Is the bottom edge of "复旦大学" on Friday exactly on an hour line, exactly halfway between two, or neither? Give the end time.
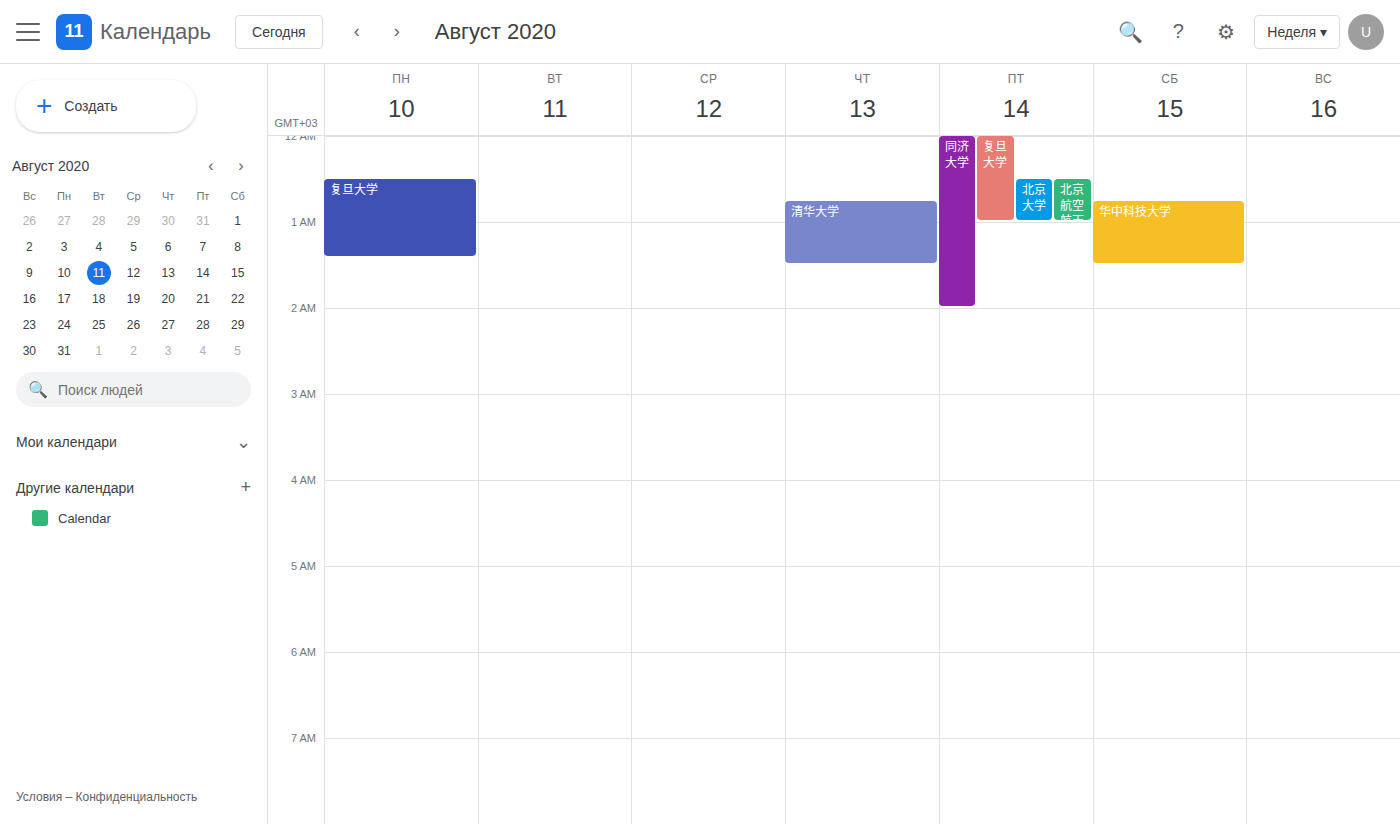
1:00 AM -- exactly on the 1 AM line.